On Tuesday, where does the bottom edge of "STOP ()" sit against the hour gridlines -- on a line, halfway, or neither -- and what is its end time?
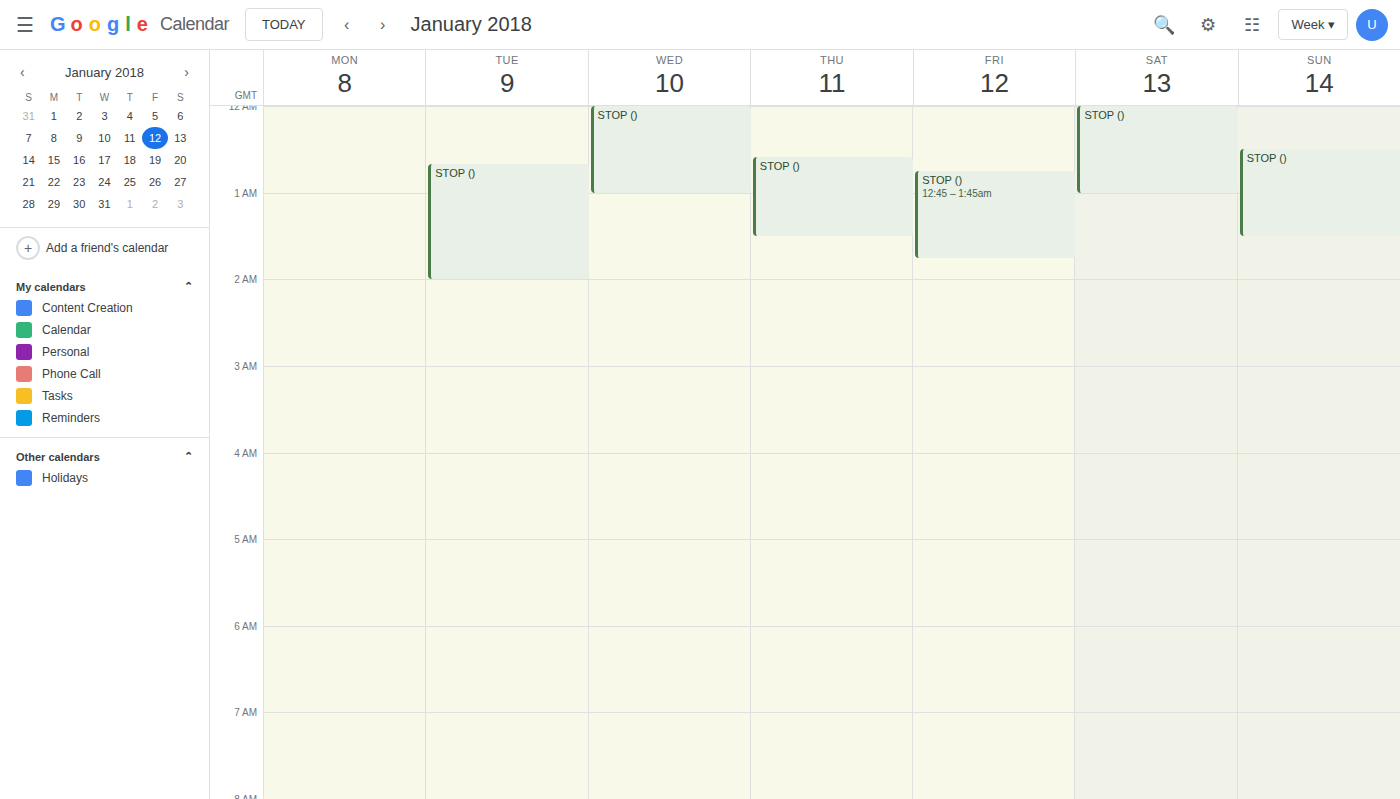
2:00 AM -- exactly on the 2 AM line.